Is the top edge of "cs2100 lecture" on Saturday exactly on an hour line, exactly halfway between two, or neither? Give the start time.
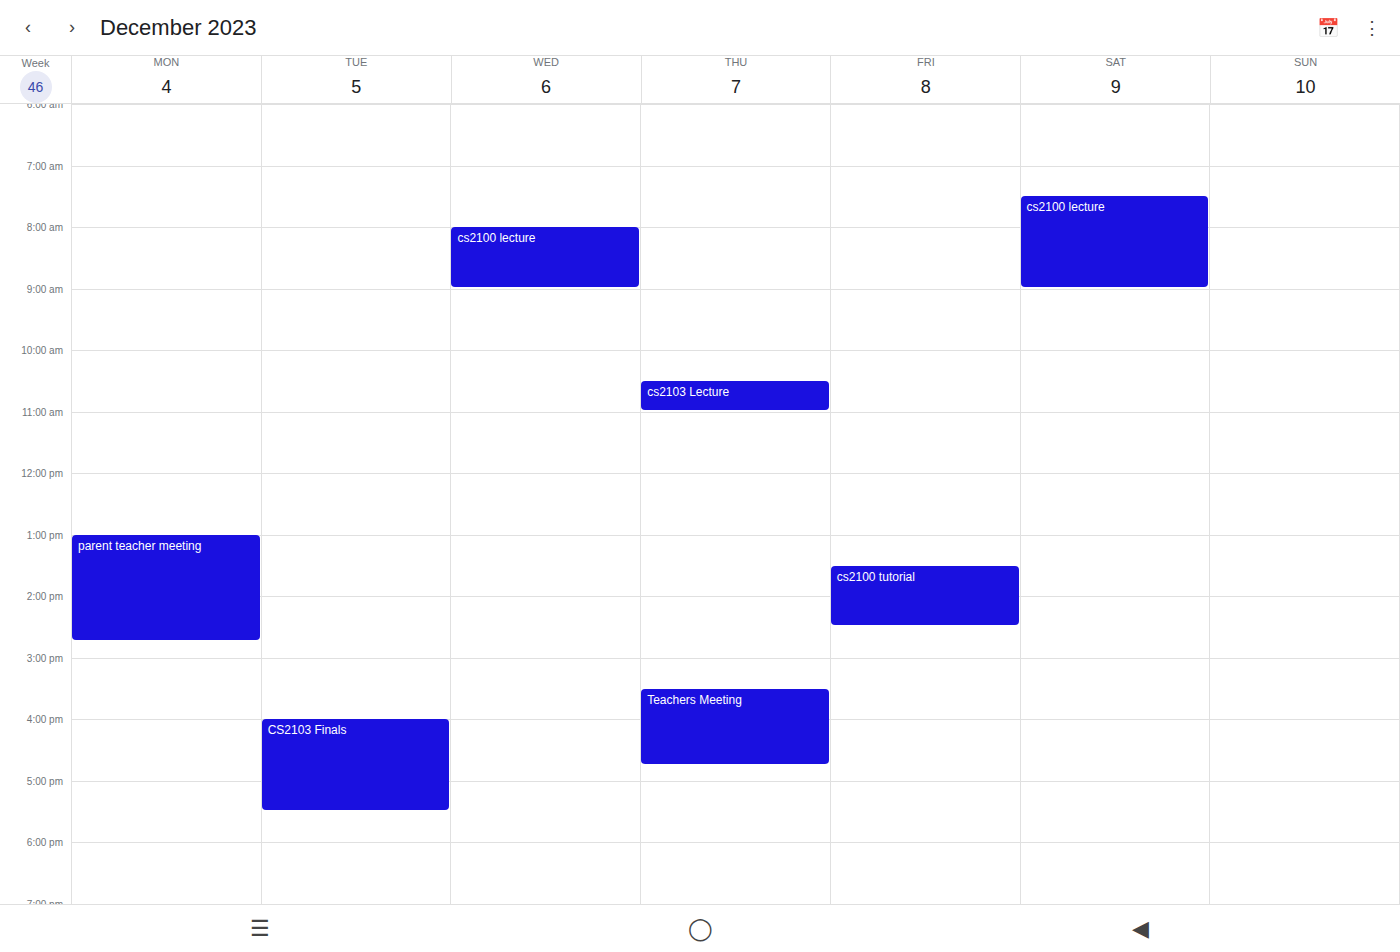
7:30 AM -- halfway between the 7 AM and 8 AM lines.